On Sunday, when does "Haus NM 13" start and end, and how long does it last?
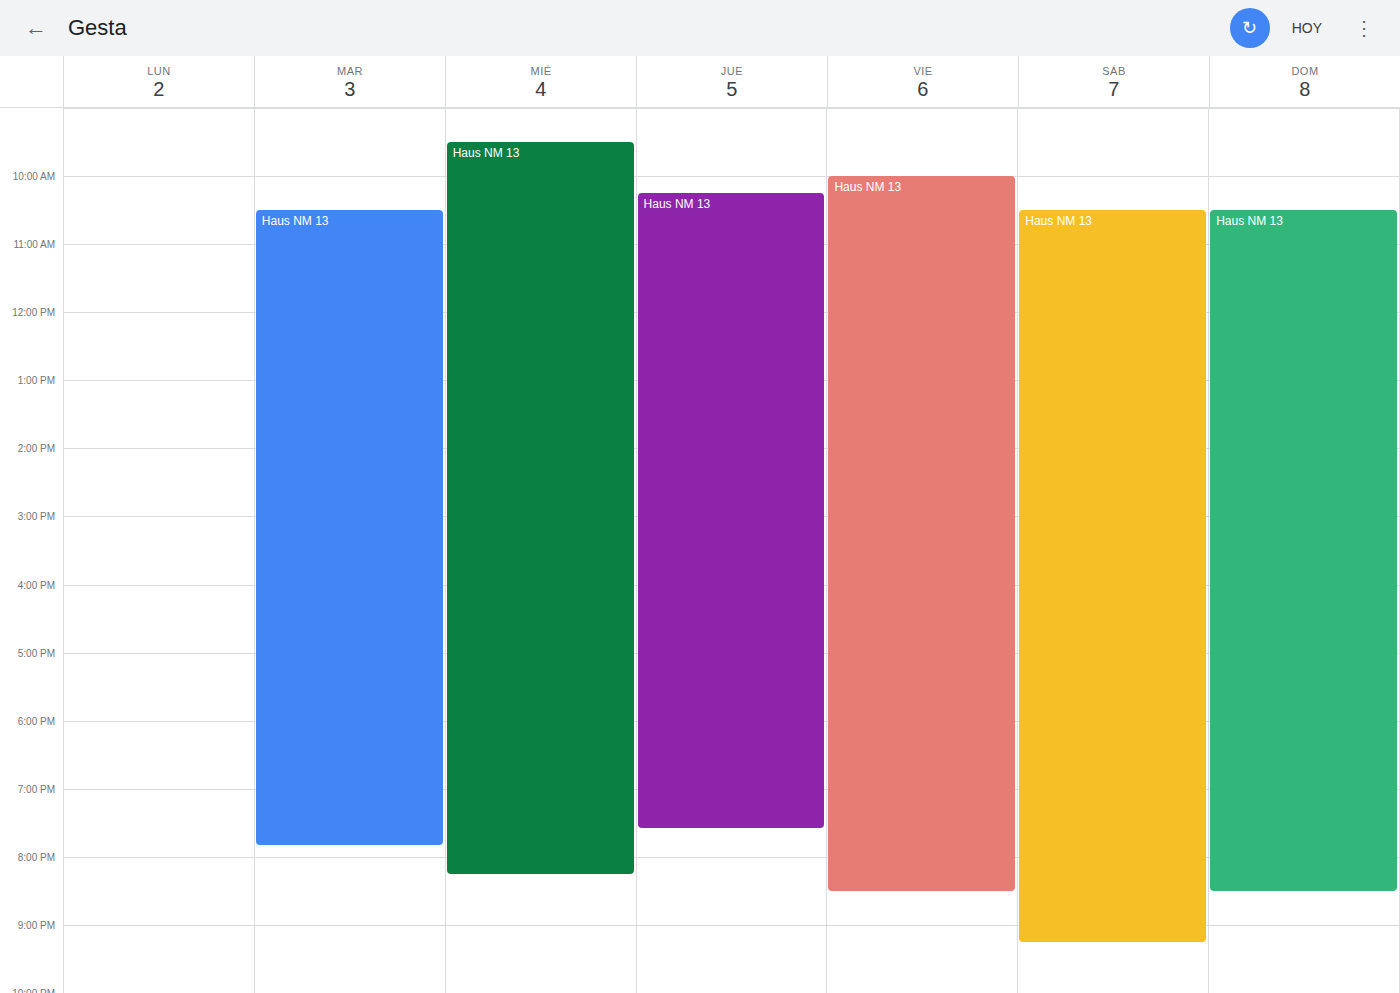
10:30 AM to 8:30 PM, 10 hours